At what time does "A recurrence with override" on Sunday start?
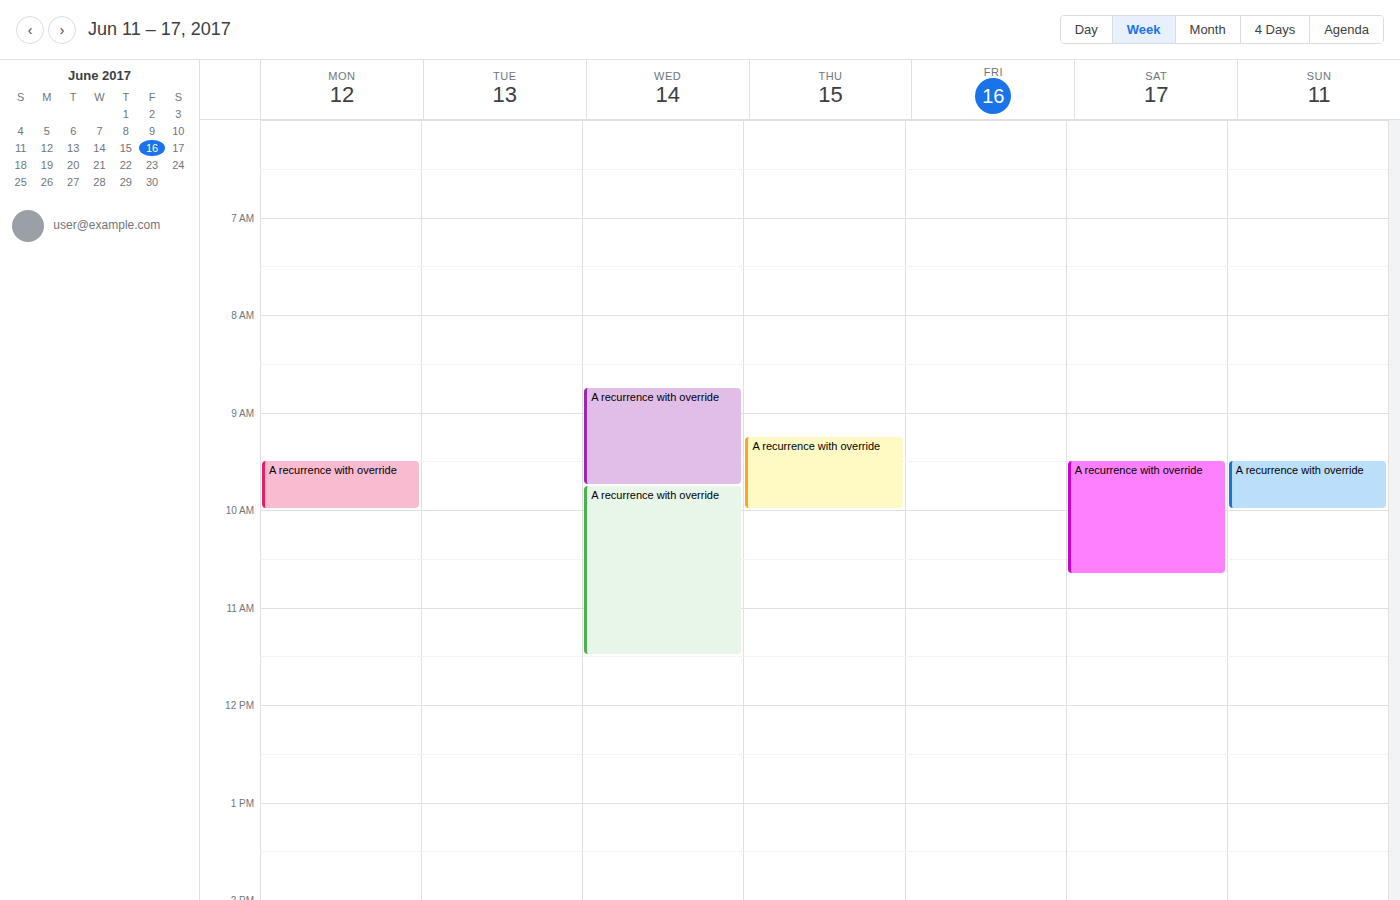
9:30 AM